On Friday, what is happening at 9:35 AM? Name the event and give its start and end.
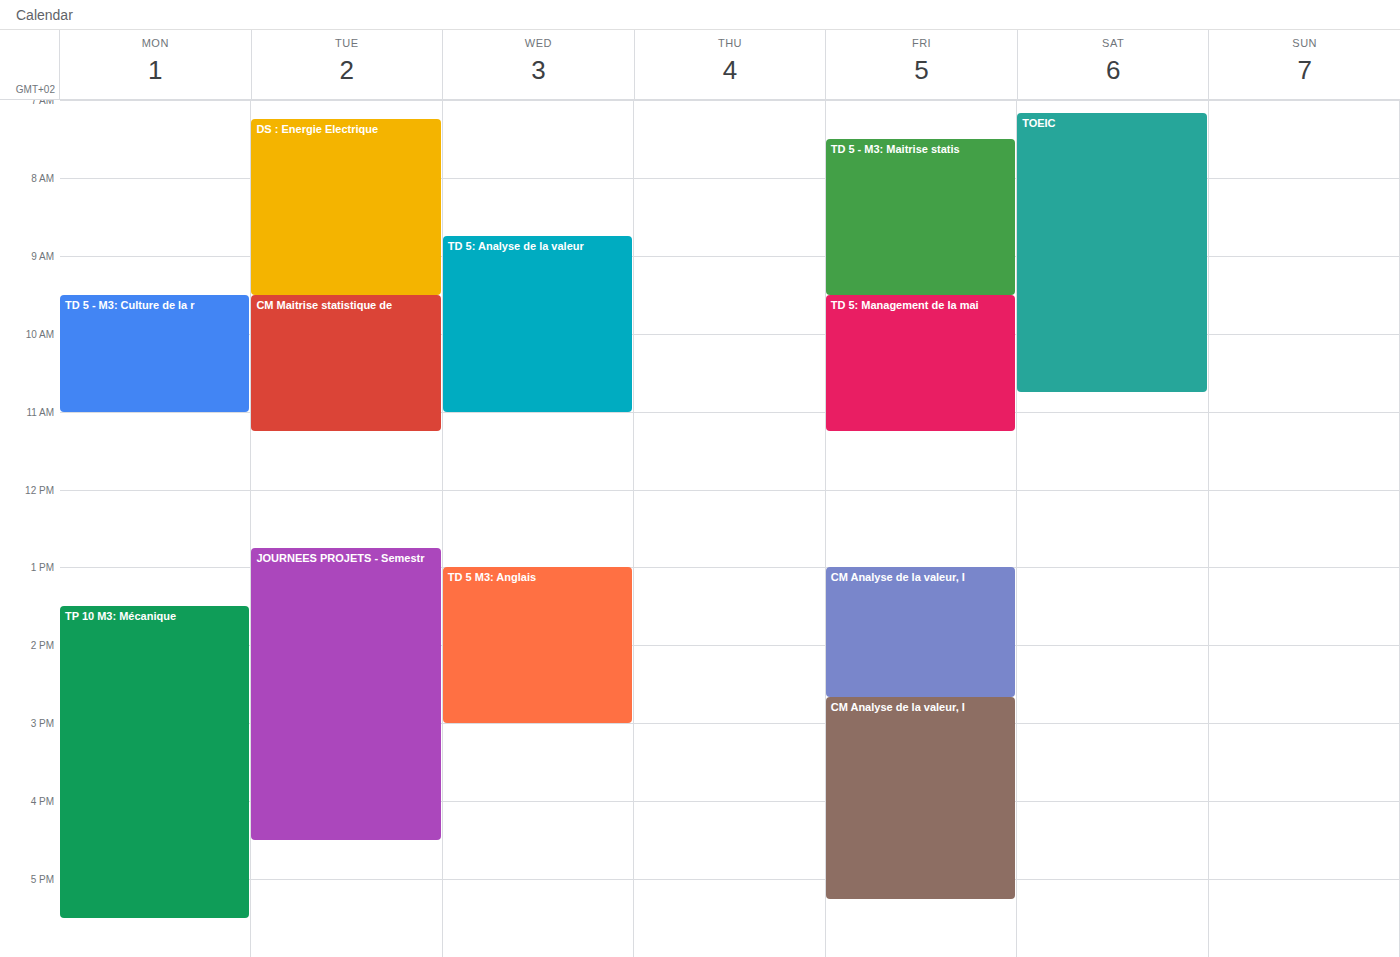
"TD 5: Management de la mai", 9:30 AM to 11:15 AM